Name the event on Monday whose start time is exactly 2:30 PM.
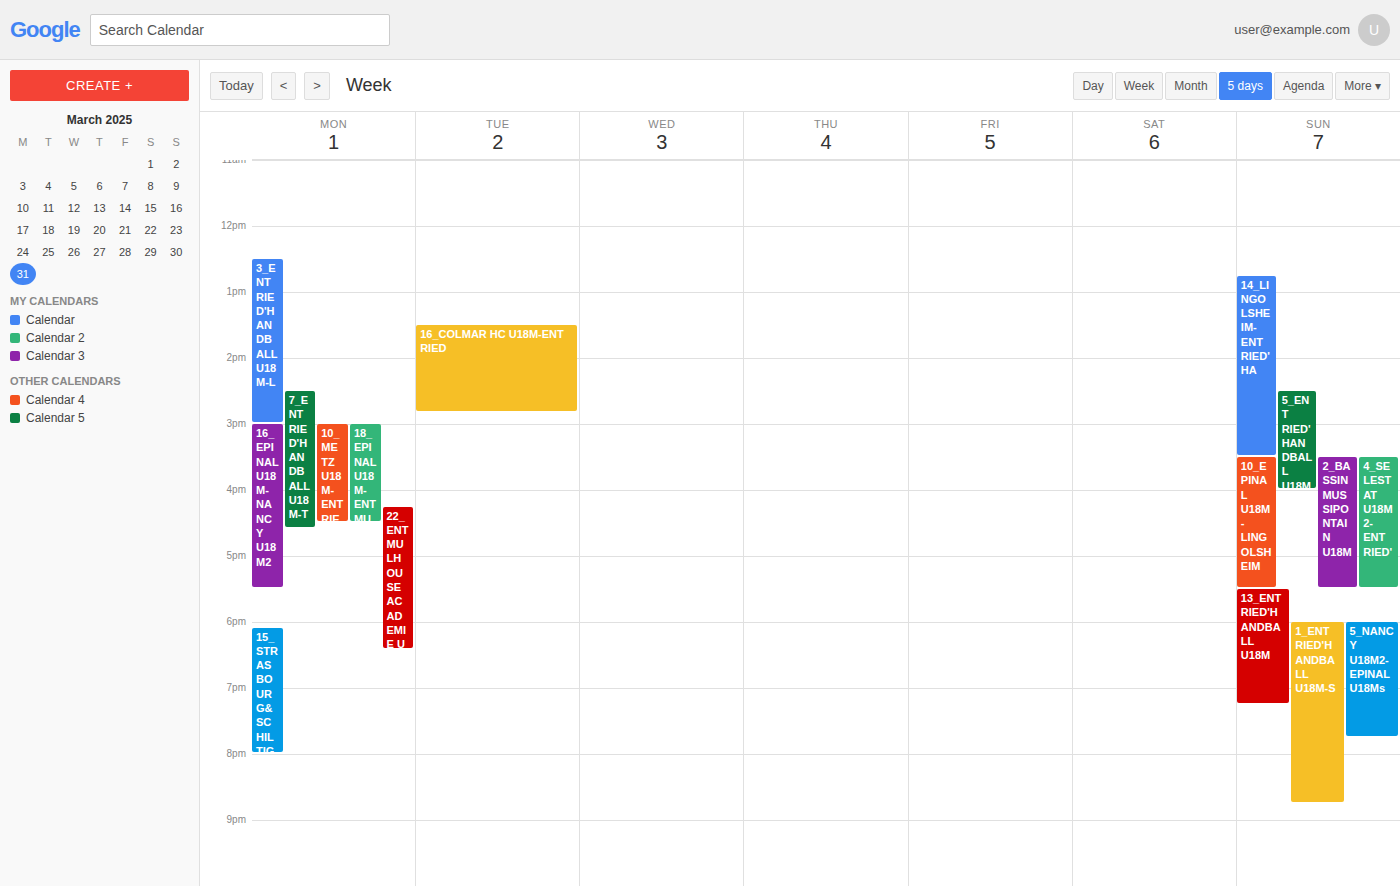
"7_ENT RIED'HANDBALL U18M-T"